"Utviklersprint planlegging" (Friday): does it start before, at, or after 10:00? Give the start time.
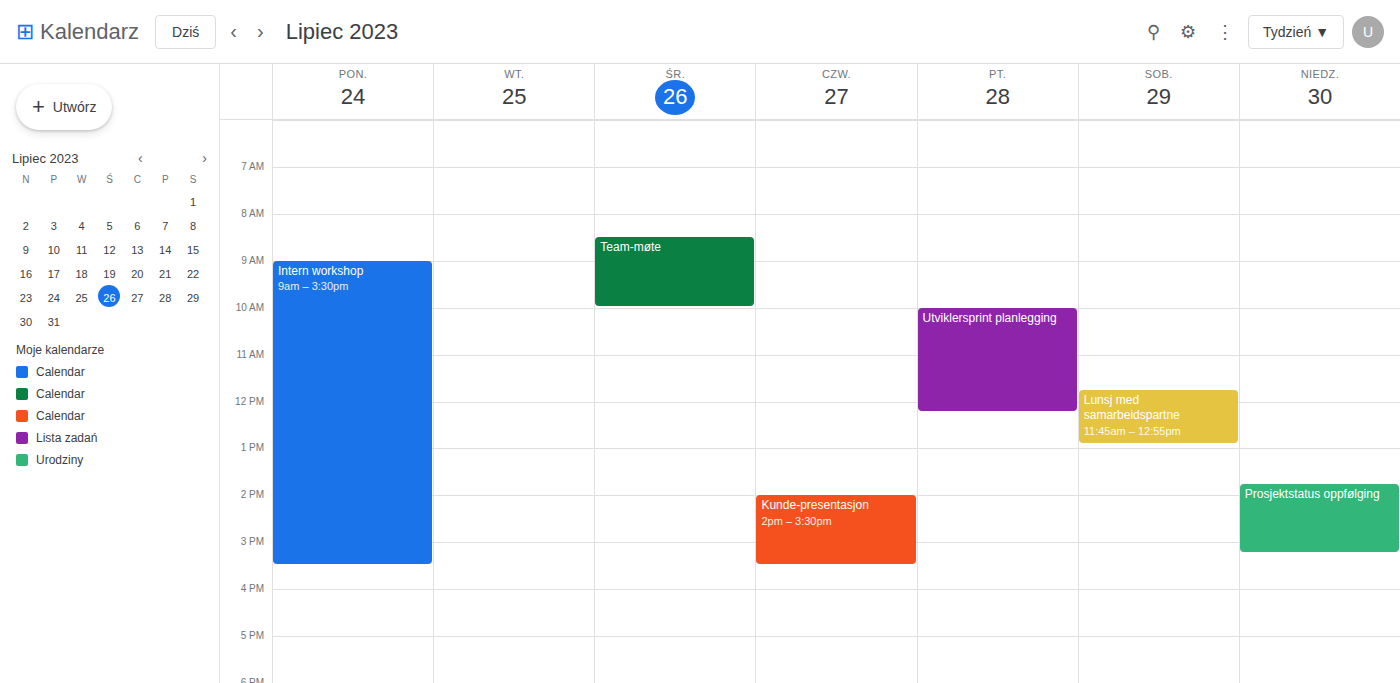
10:00 -- exactly at 10:00, on the 10:00 line.